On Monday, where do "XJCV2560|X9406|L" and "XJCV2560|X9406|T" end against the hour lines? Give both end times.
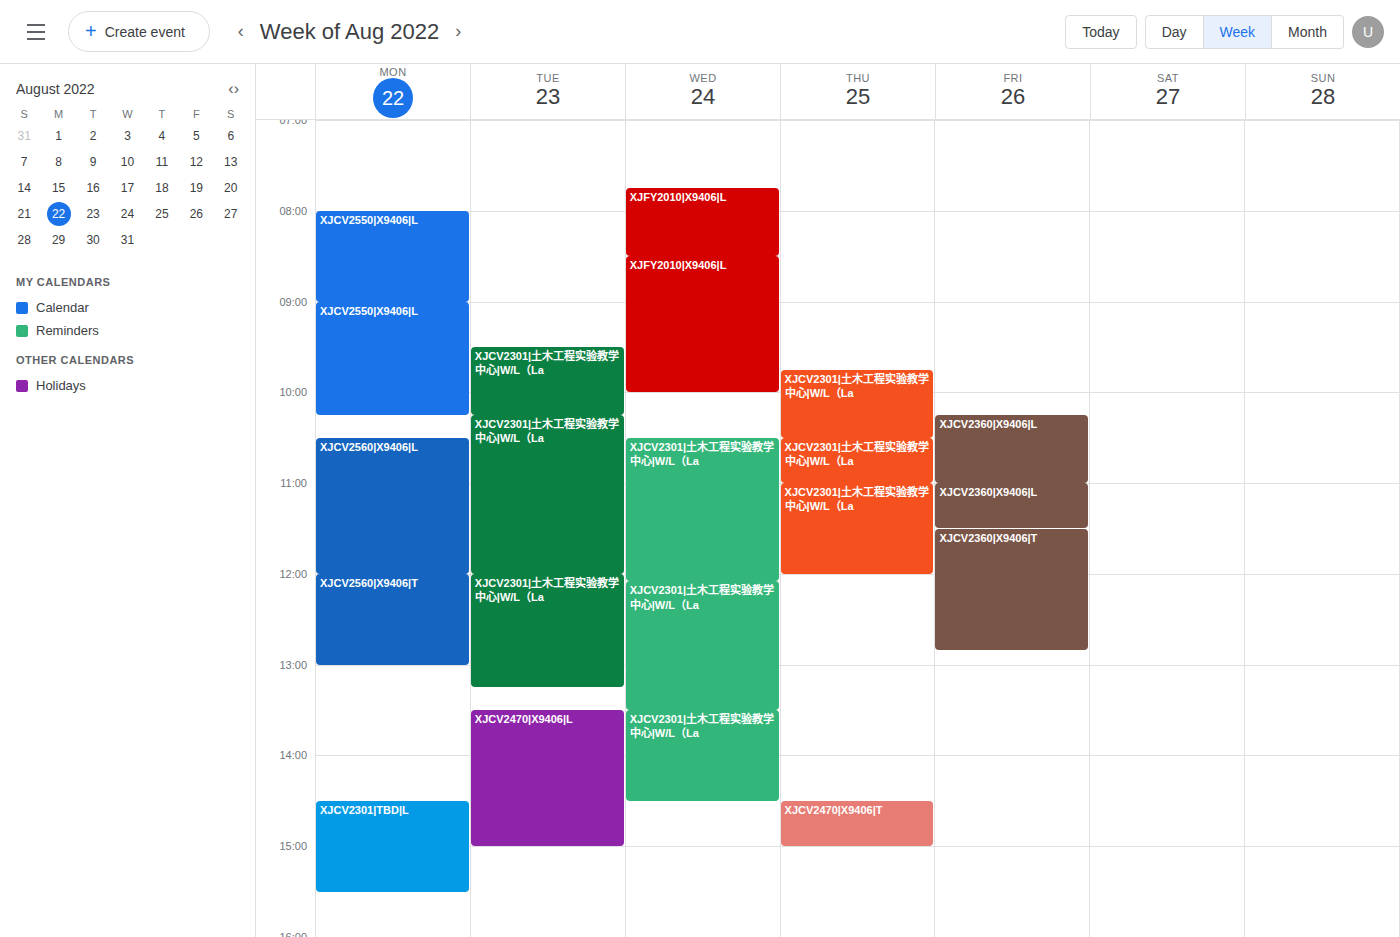
"XJCV2560|X9406|L": 12:00, exactly on the 12:00 line. "XJCV2560|X9406|T": 13:00, exactly on the 13:00 line.